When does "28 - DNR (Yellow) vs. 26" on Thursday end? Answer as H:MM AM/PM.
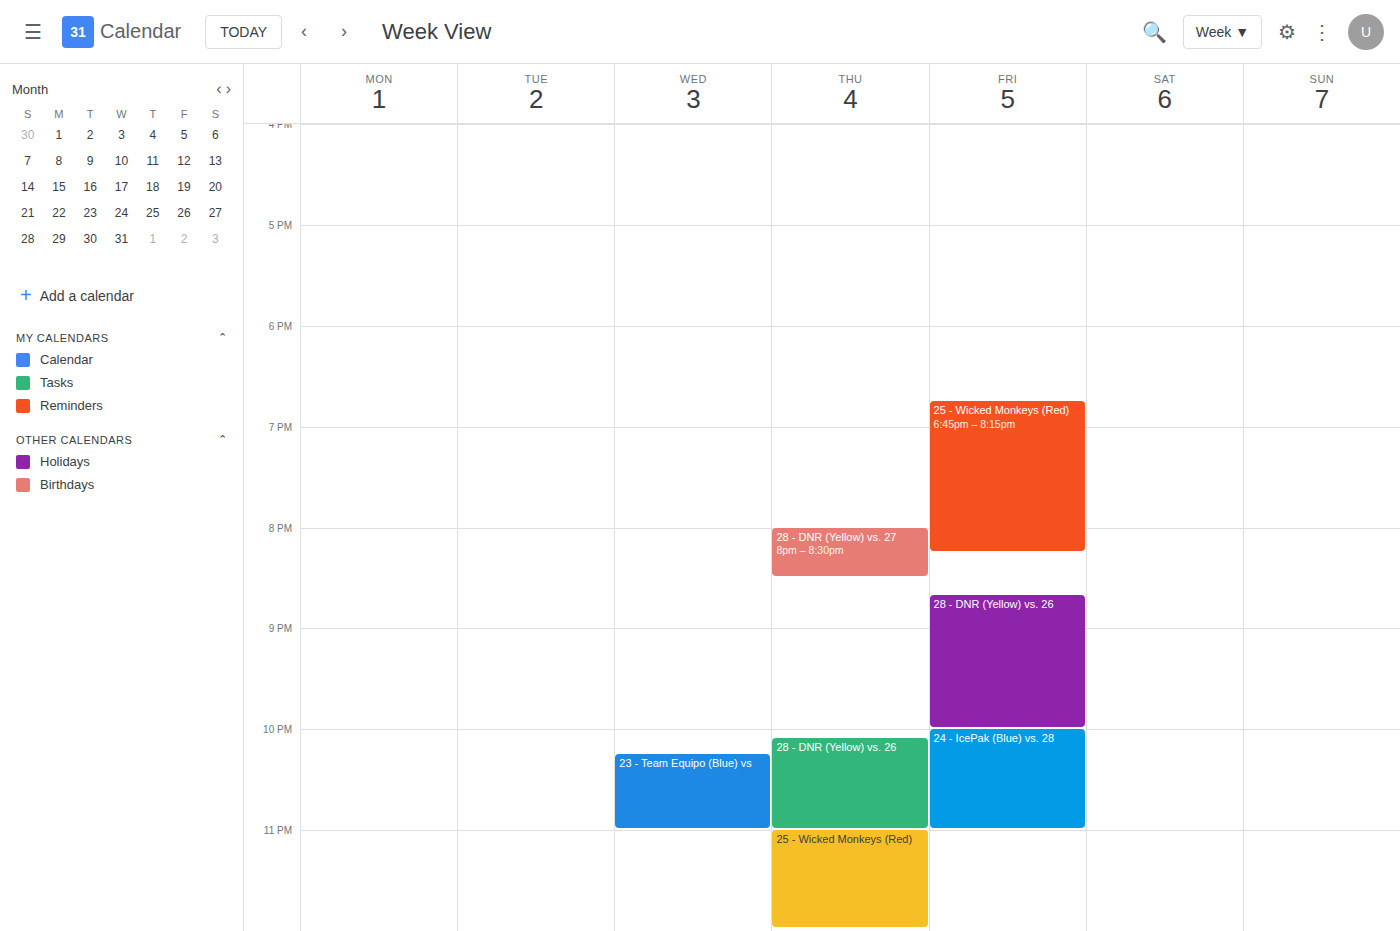
11:00 PM